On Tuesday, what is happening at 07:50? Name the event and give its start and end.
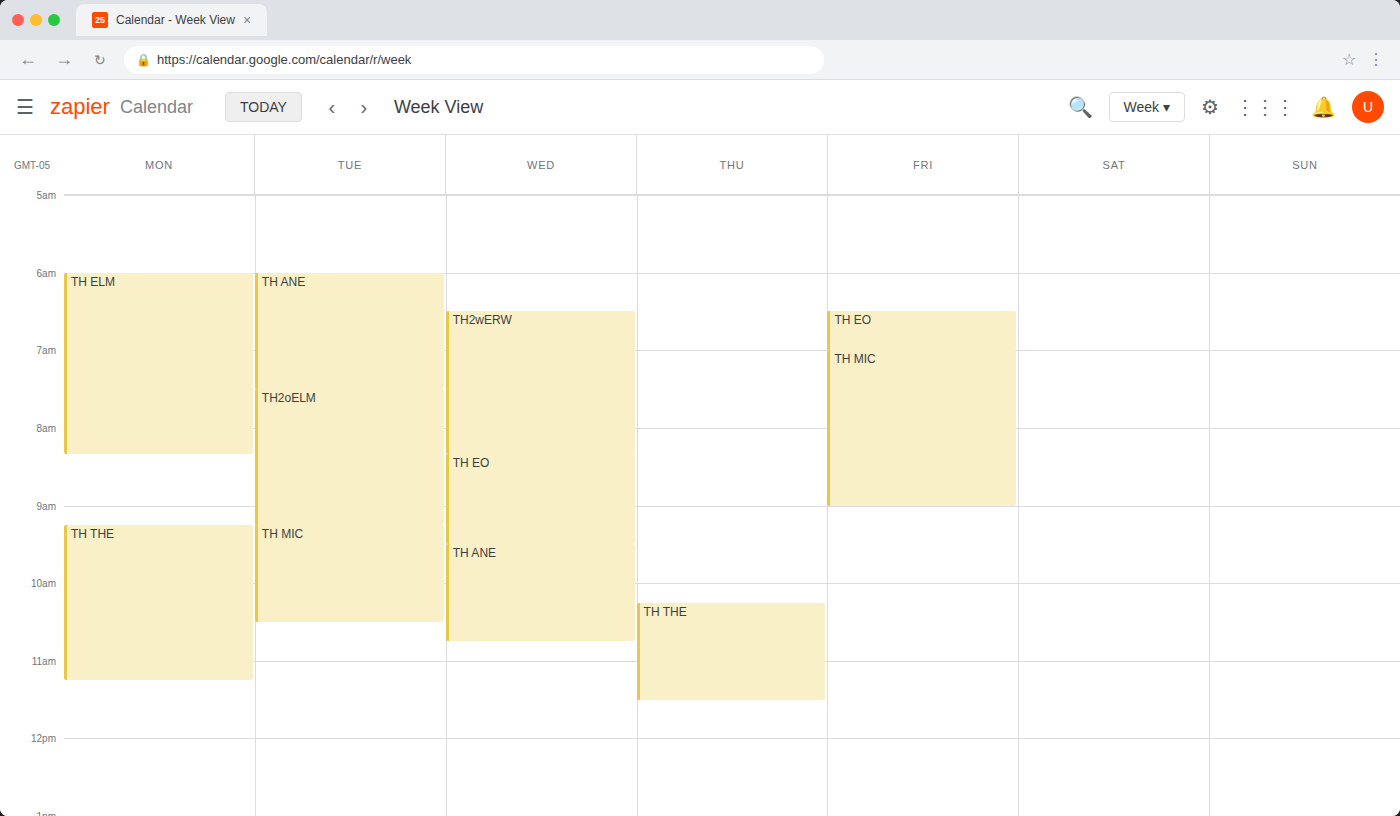
"TH2oELM", 07:30 to 09:15